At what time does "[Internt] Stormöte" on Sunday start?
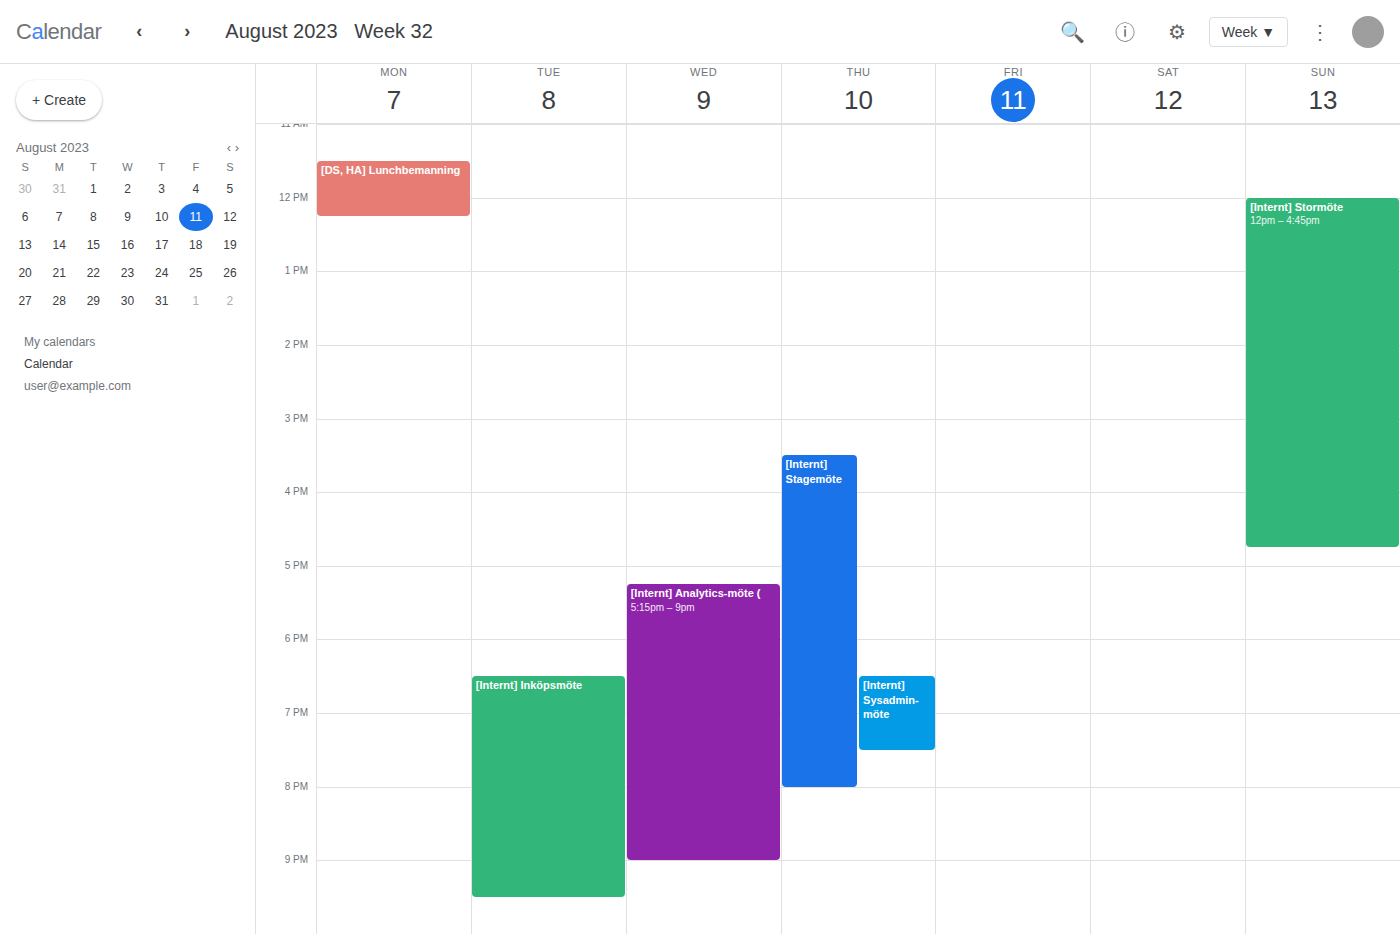
12:00 PM